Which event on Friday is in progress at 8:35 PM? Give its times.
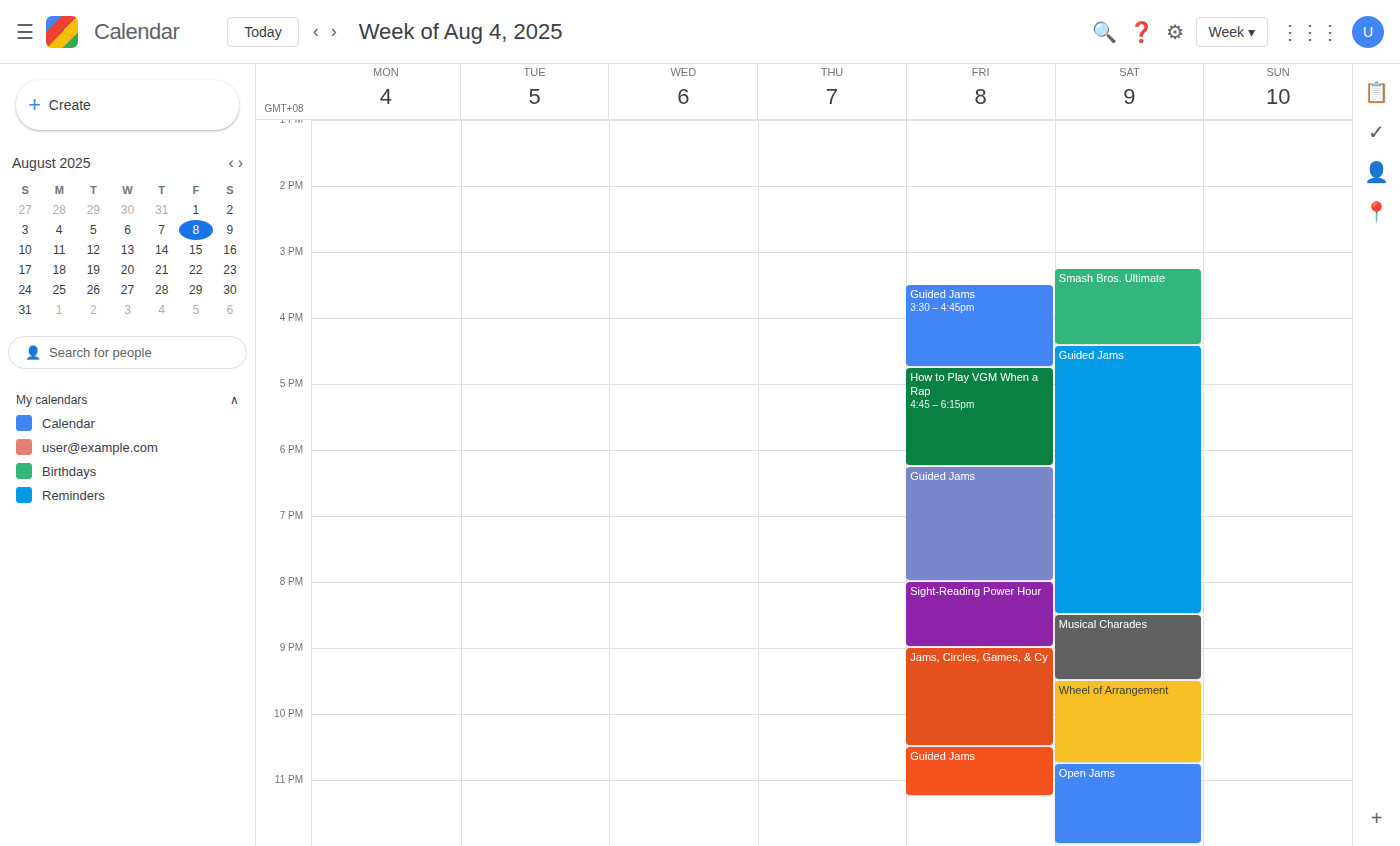
"Sight-Reading Power Hour", 8:00 PM to 9:00 PM